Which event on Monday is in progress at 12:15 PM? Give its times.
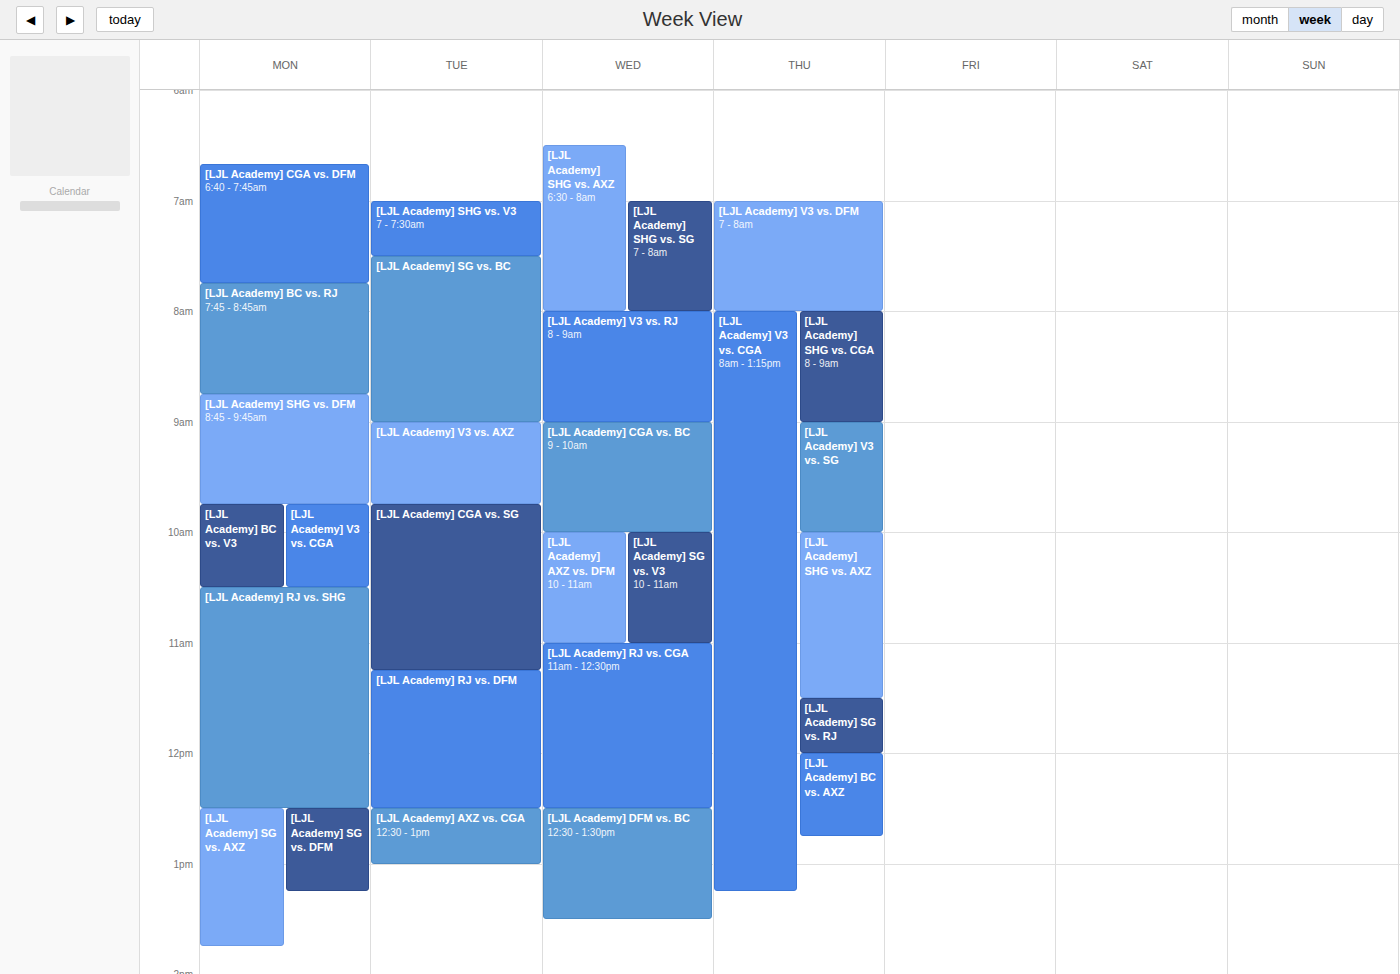
"[LJL Academy] RJ vs. SHG", 10:30 AM to 12:30 PM